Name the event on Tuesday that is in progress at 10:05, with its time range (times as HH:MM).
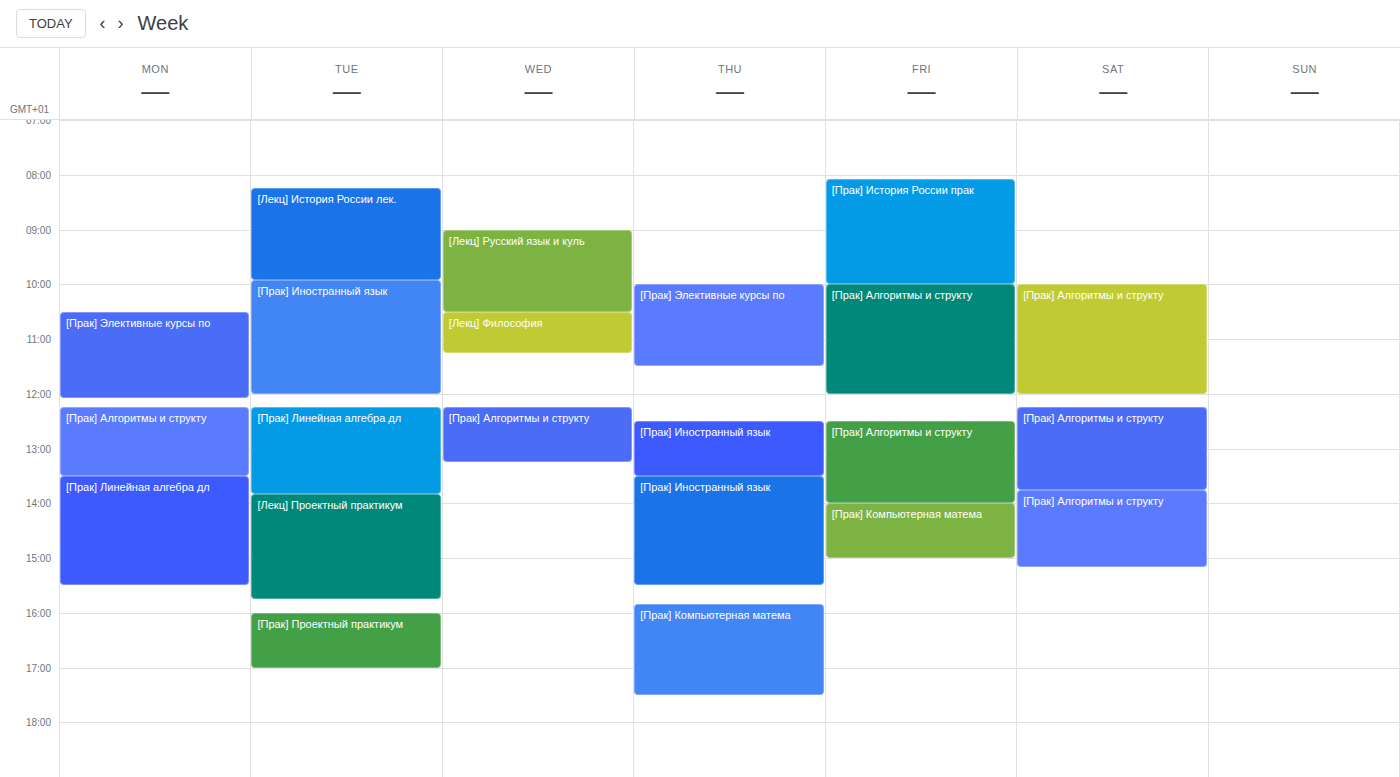
"[Прак] Иностранный язык", 09:55 to 12:00